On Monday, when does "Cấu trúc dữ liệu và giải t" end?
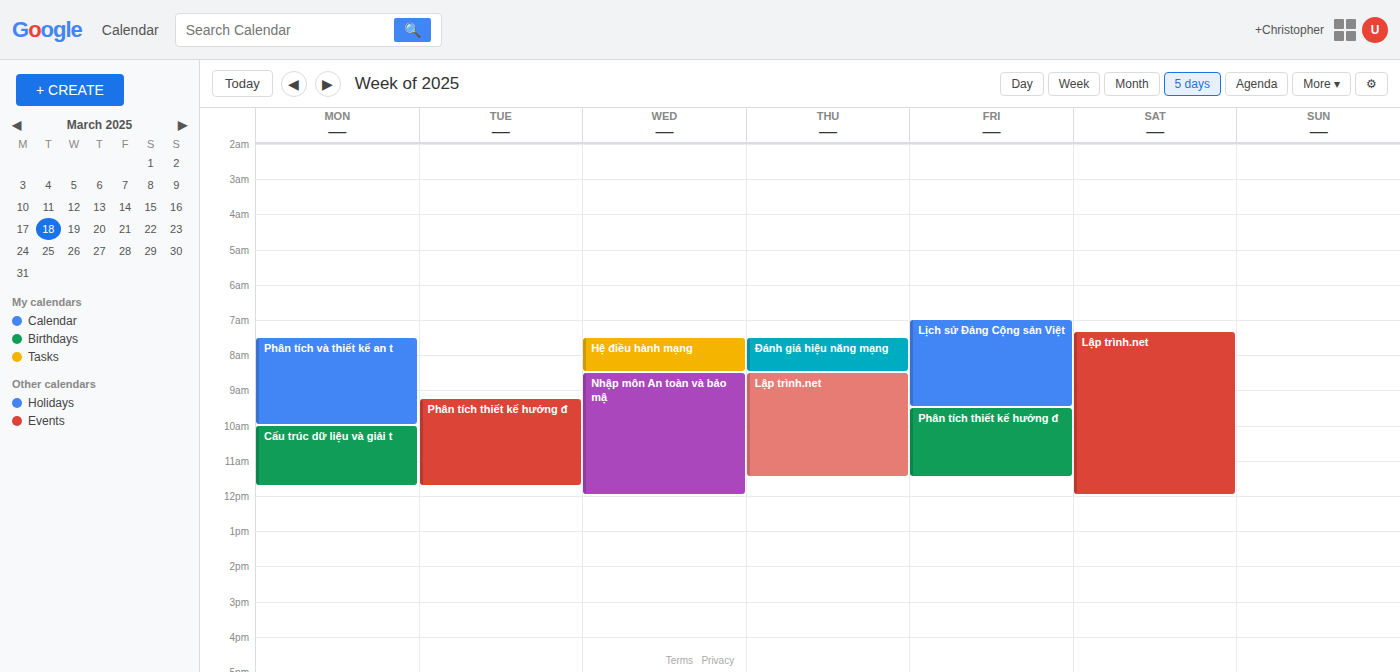
11:45 AM